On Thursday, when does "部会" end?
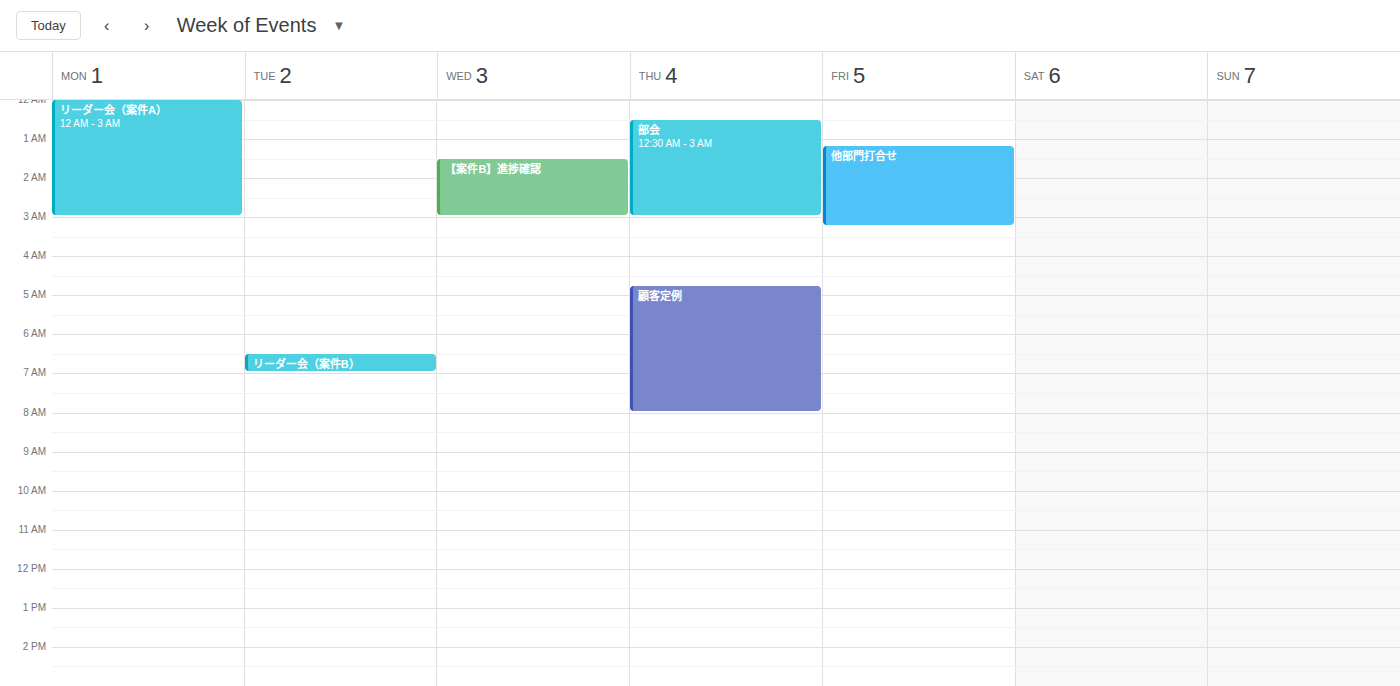
03:00